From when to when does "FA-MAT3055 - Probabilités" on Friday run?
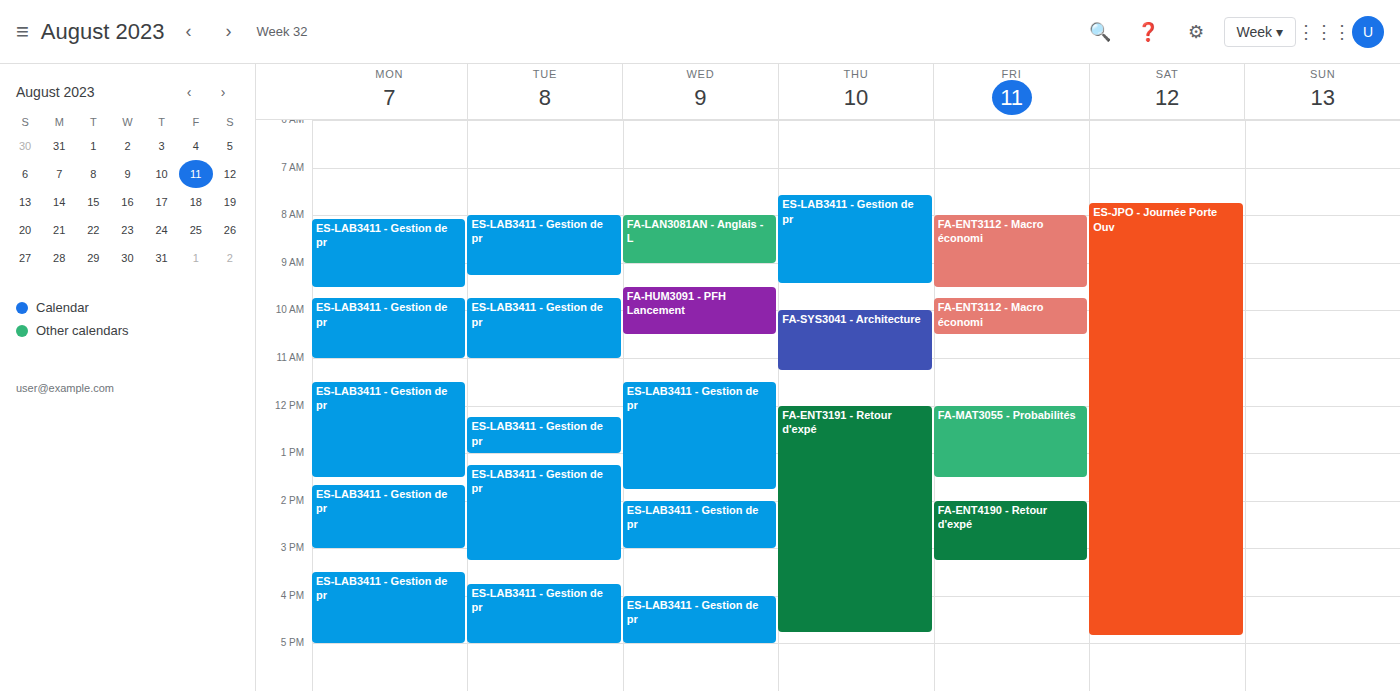
12:00 PM to 1:30 PM